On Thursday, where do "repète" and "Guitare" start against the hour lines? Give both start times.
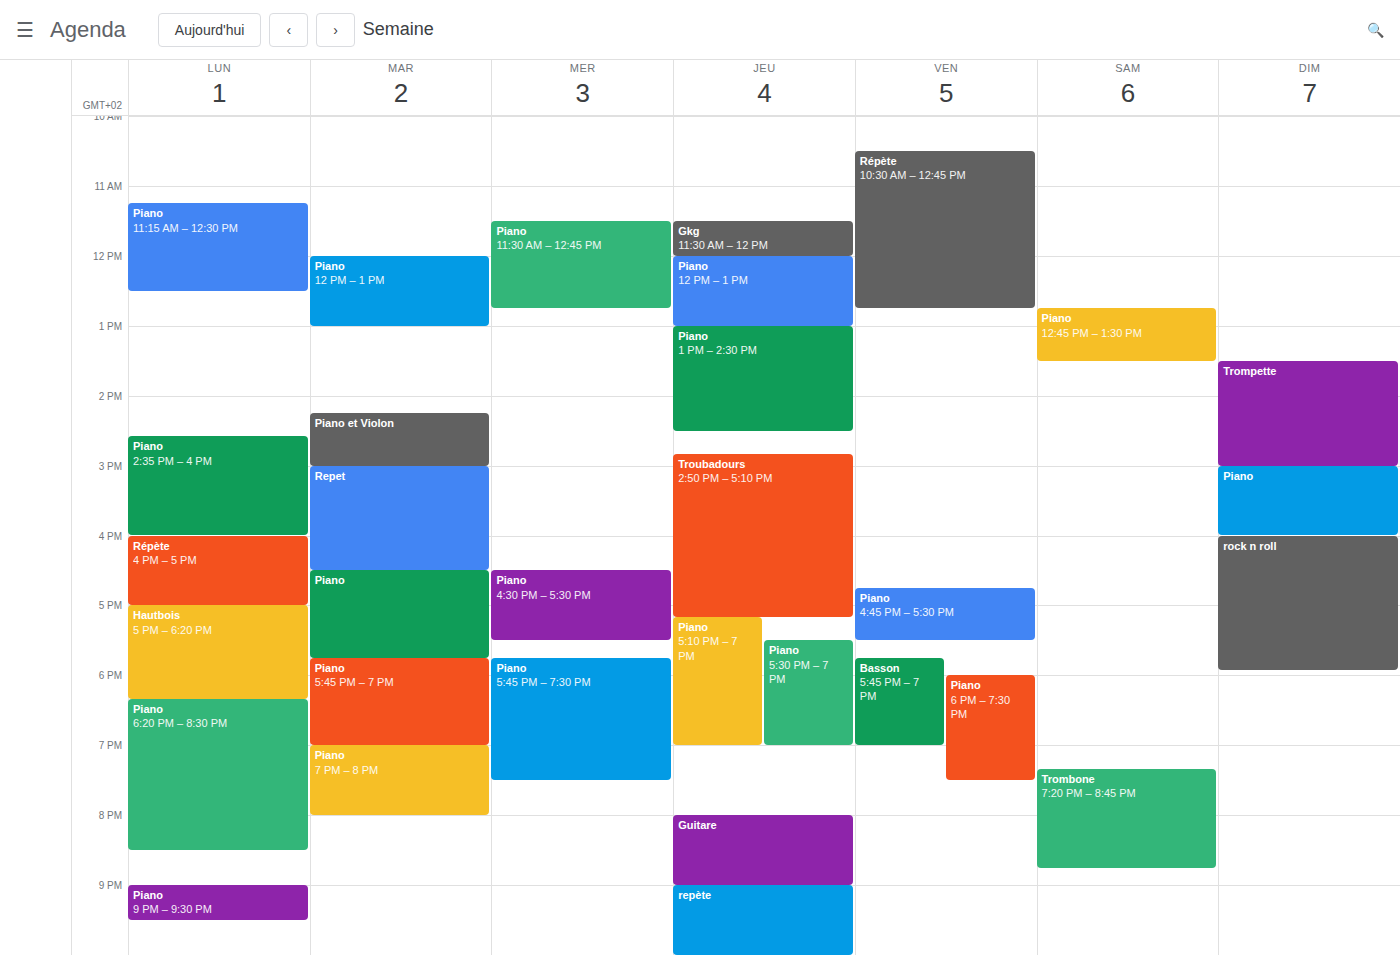
"repète": 9:00 PM, exactly on the 9 PM line. "Guitare": 8:00 PM, exactly on the 8 PM line.